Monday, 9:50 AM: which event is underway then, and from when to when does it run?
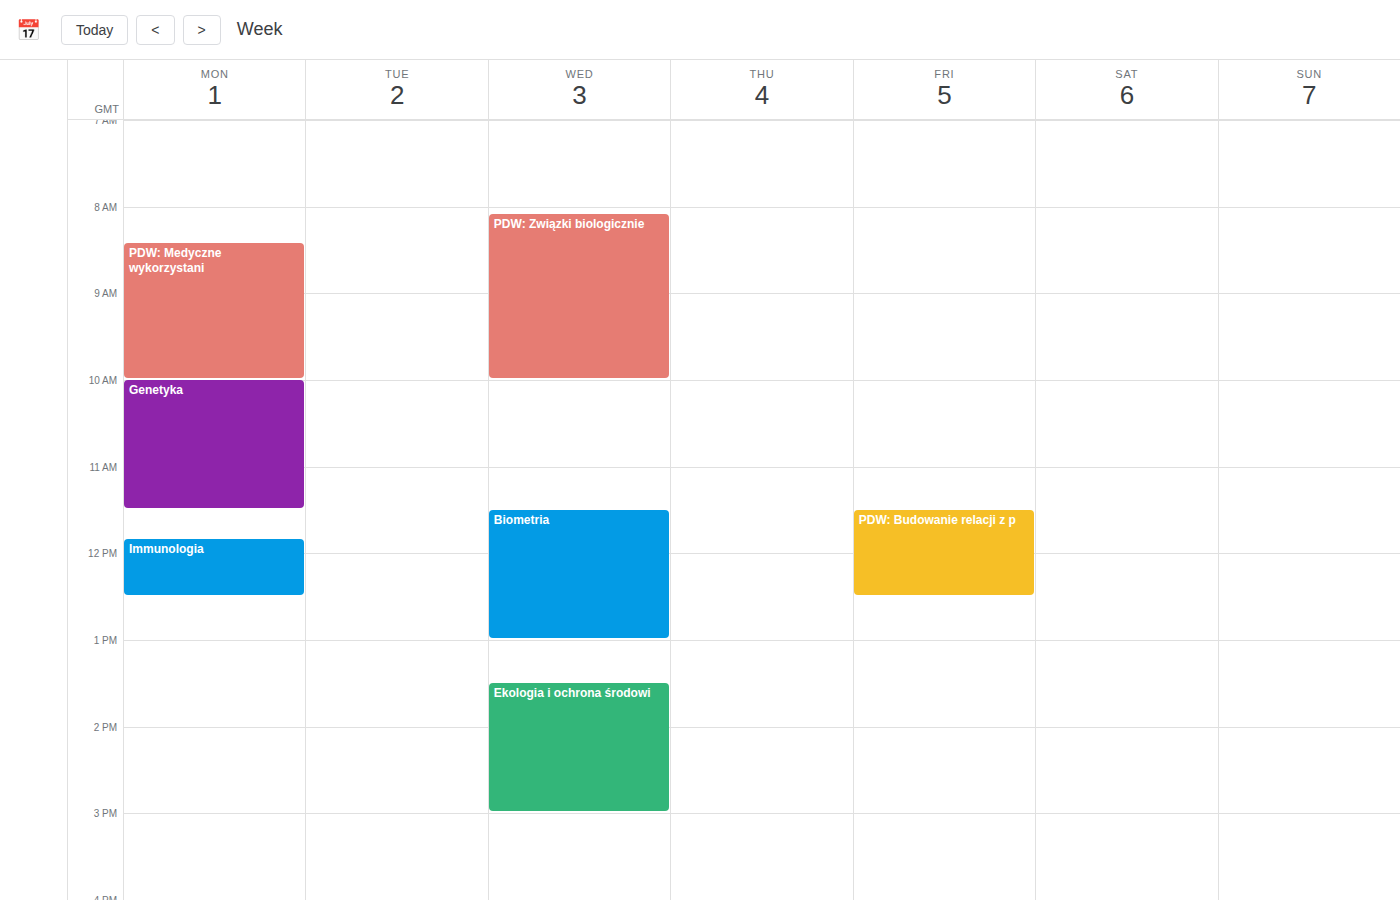
"PDW: Medyczne wykorzystani", 8:25 AM to 10:00 AM